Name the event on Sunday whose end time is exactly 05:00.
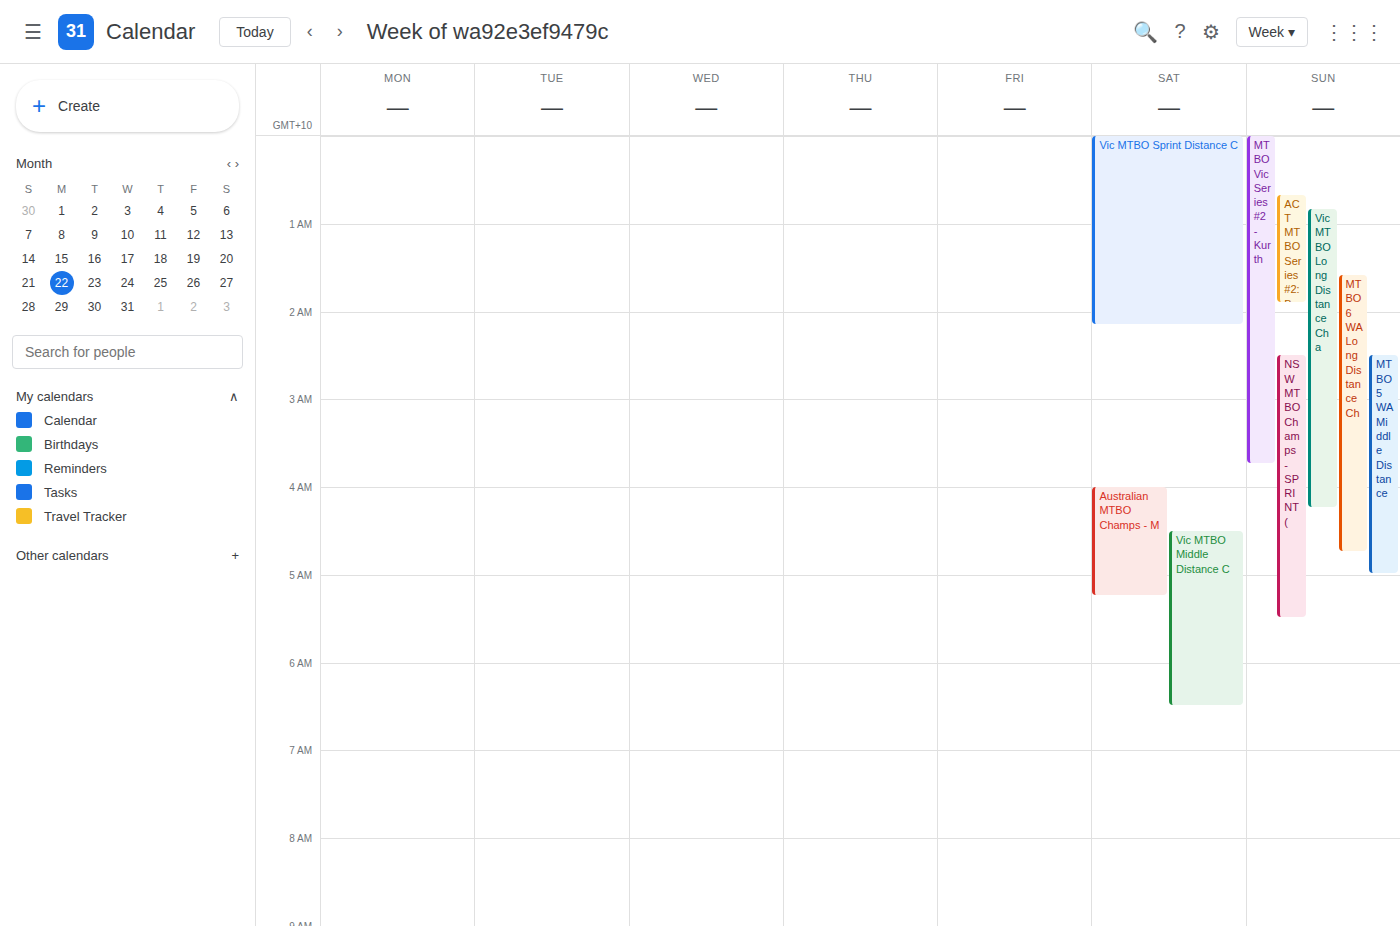
"MTBO 5 WA Middle Distance"